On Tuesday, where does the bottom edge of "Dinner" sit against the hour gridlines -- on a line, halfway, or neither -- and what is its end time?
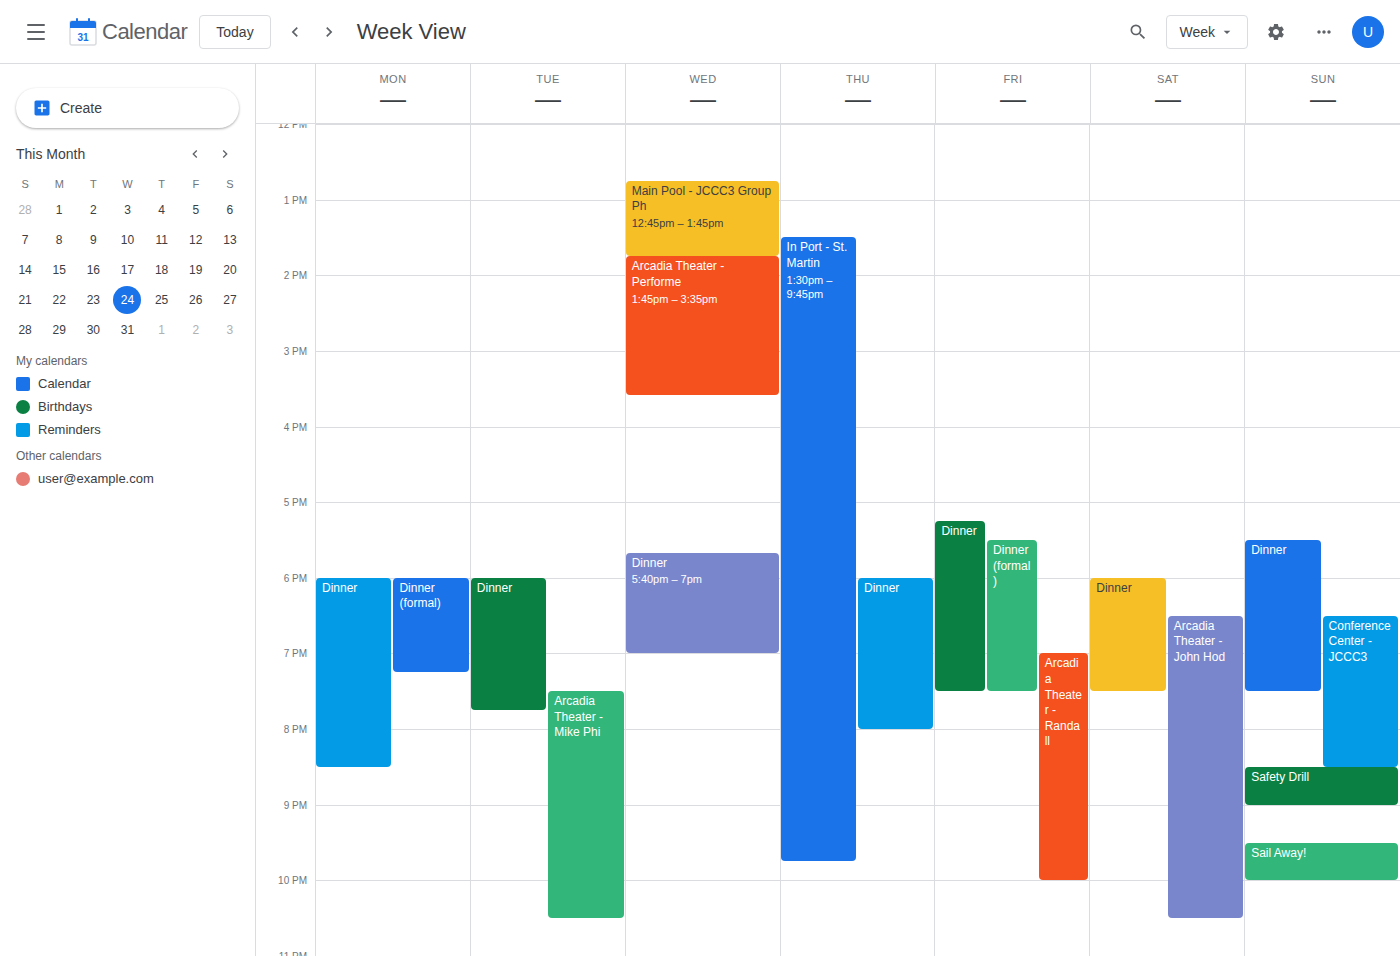
7:45 PM -- neither: three quarters of the way from the 7 PM line to the 8 PM line.